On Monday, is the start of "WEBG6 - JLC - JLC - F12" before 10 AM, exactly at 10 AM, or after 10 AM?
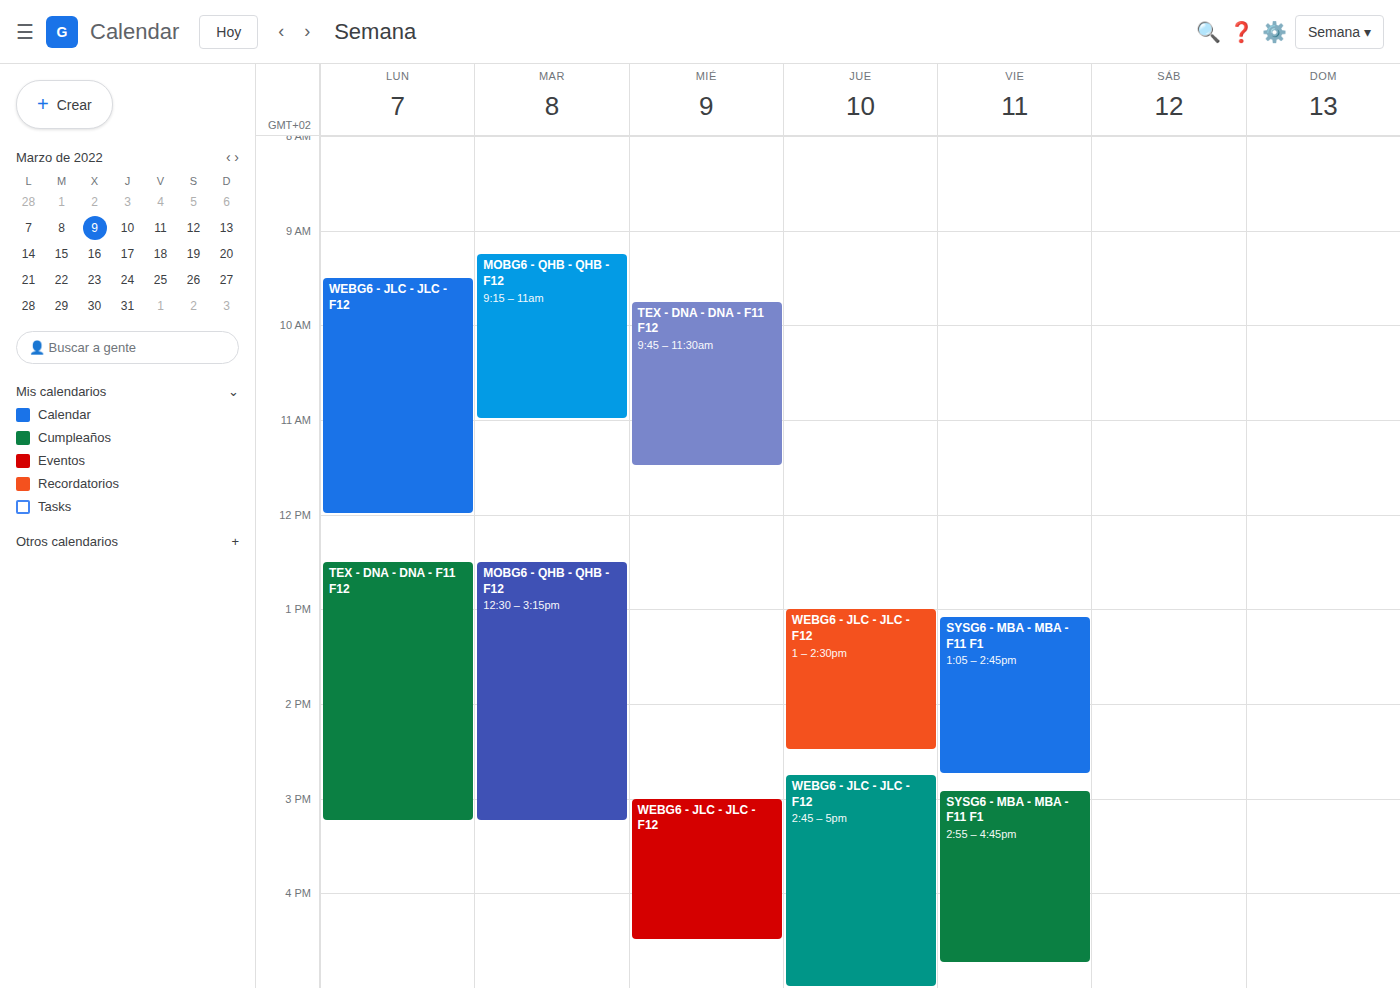
9:30 AM -- before 10 AM, 30 minutes above the 10 AM line.